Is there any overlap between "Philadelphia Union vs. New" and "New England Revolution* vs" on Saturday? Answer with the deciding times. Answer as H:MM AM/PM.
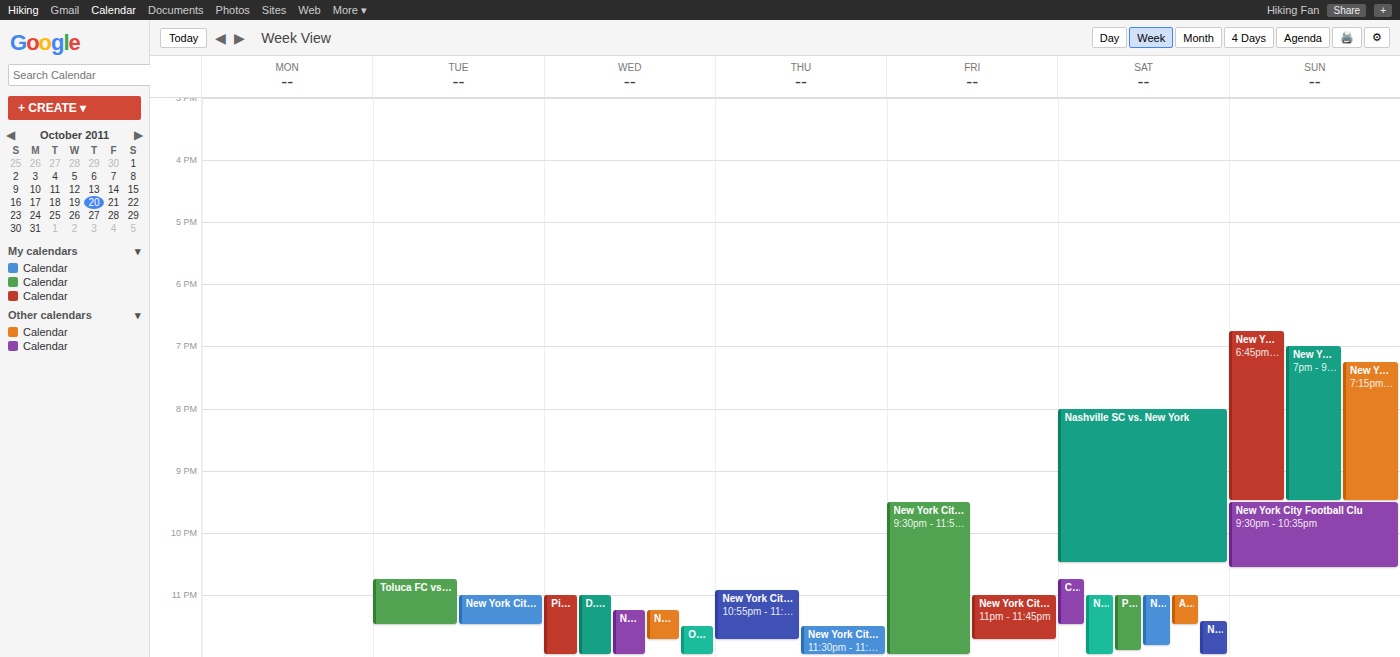
"New England Revolution* vs" starts at 11:00 PM, before "Philadelphia Union vs. New" ends at 11:55 PM -- they overlap.